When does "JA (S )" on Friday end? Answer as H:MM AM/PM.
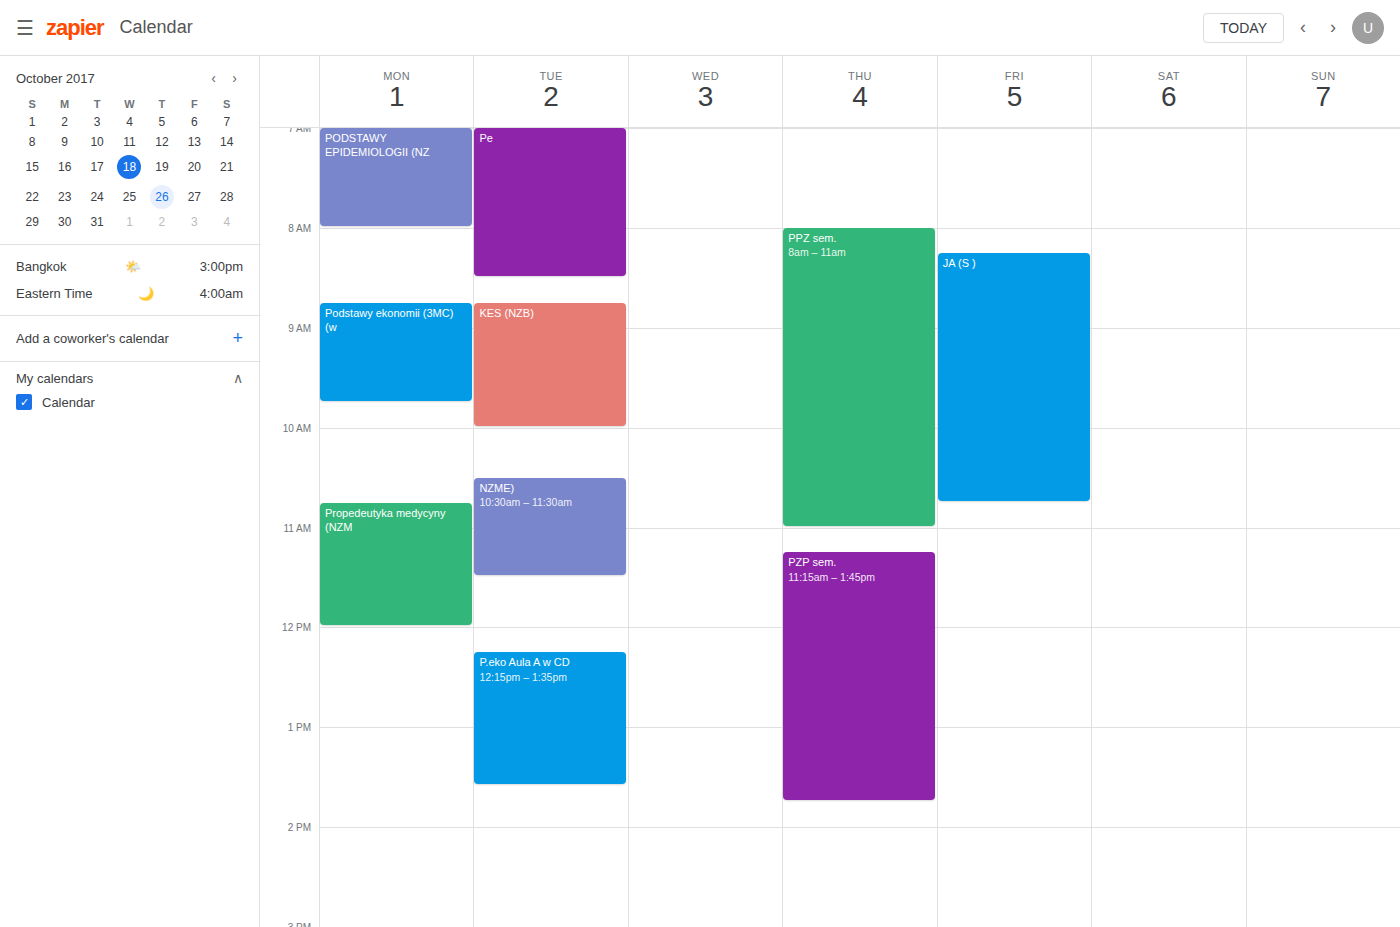
10:45 AM